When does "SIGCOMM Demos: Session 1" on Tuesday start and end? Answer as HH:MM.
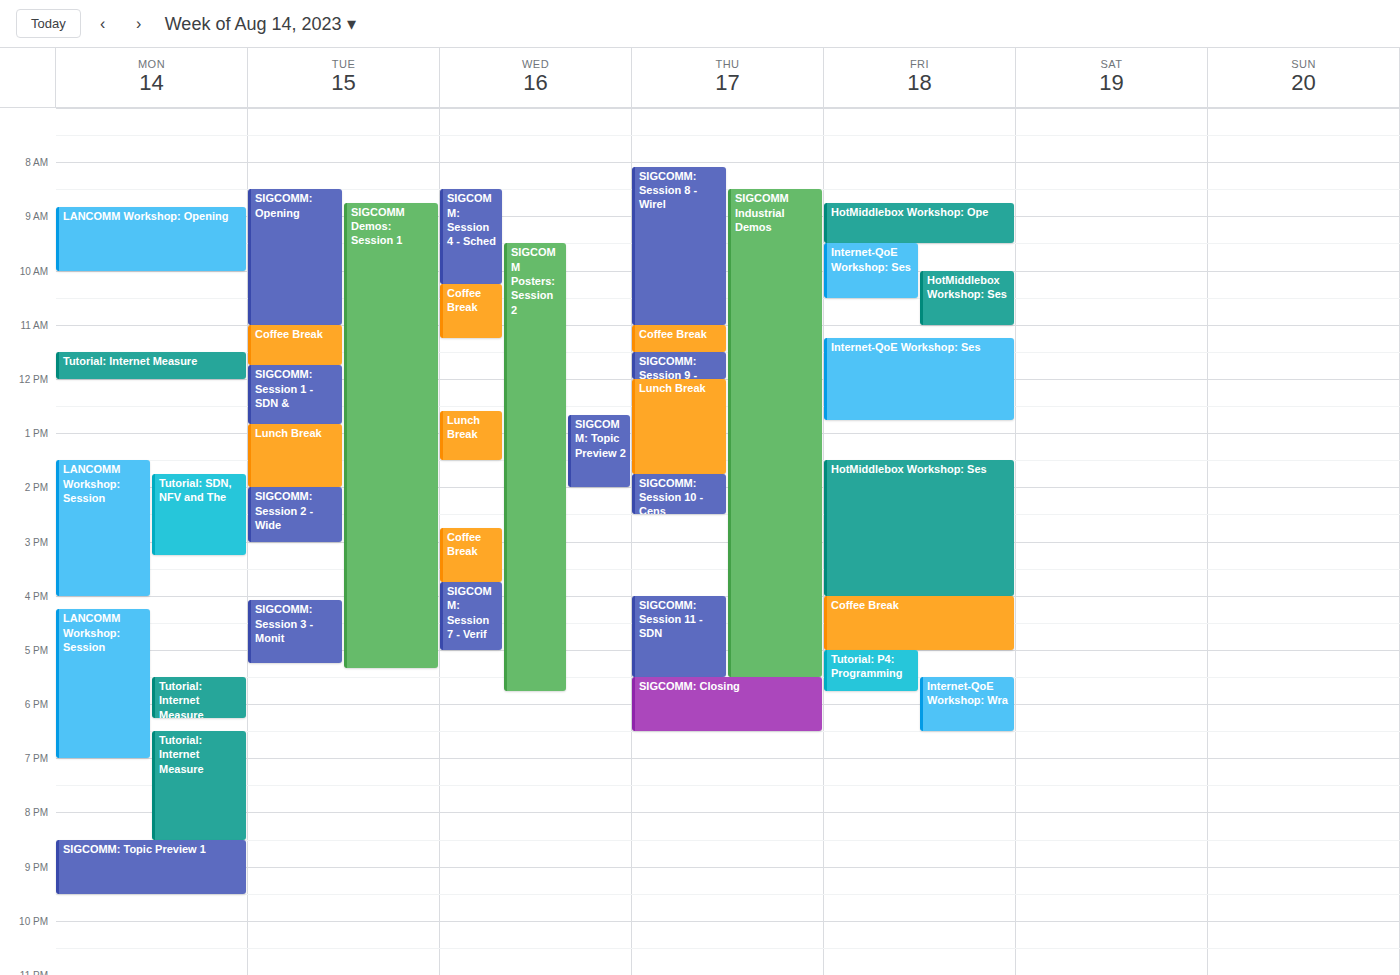
08:45 to 17:20